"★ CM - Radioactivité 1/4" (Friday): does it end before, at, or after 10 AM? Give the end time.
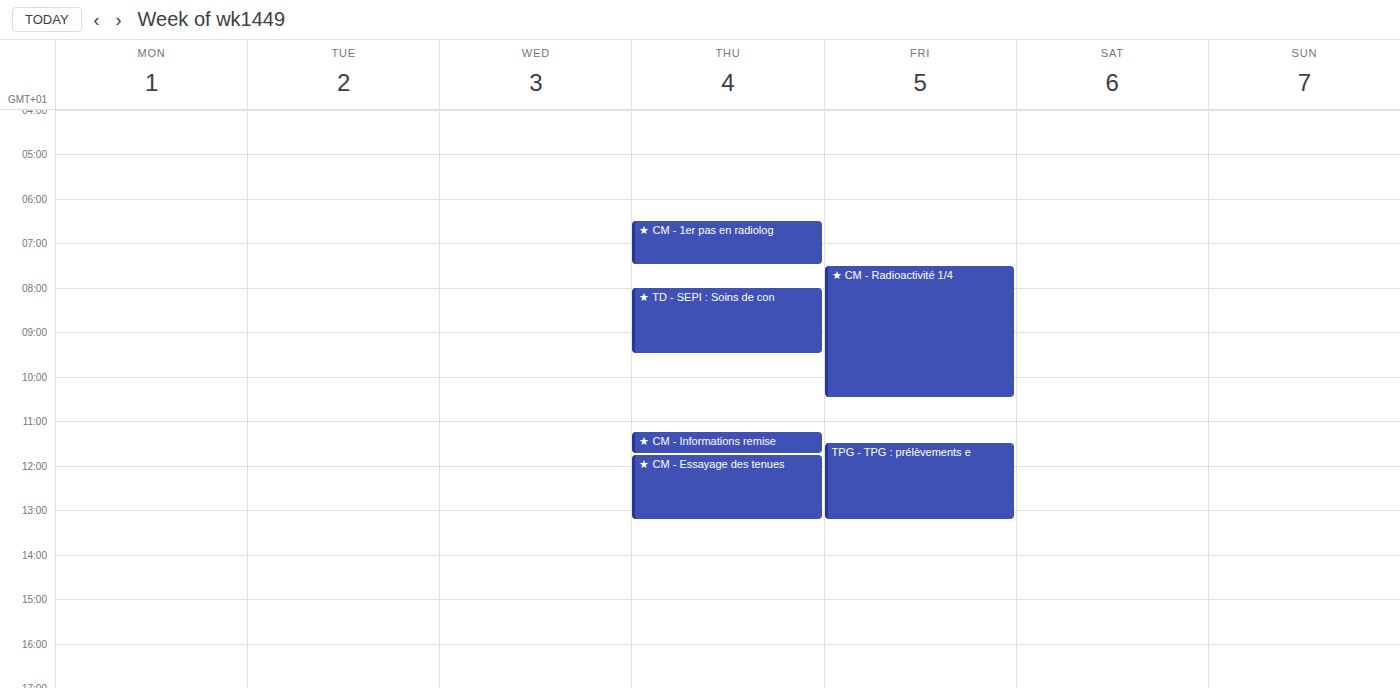
10:30 AM -- after 10 AM, 30 minutes below the 10 AM line.